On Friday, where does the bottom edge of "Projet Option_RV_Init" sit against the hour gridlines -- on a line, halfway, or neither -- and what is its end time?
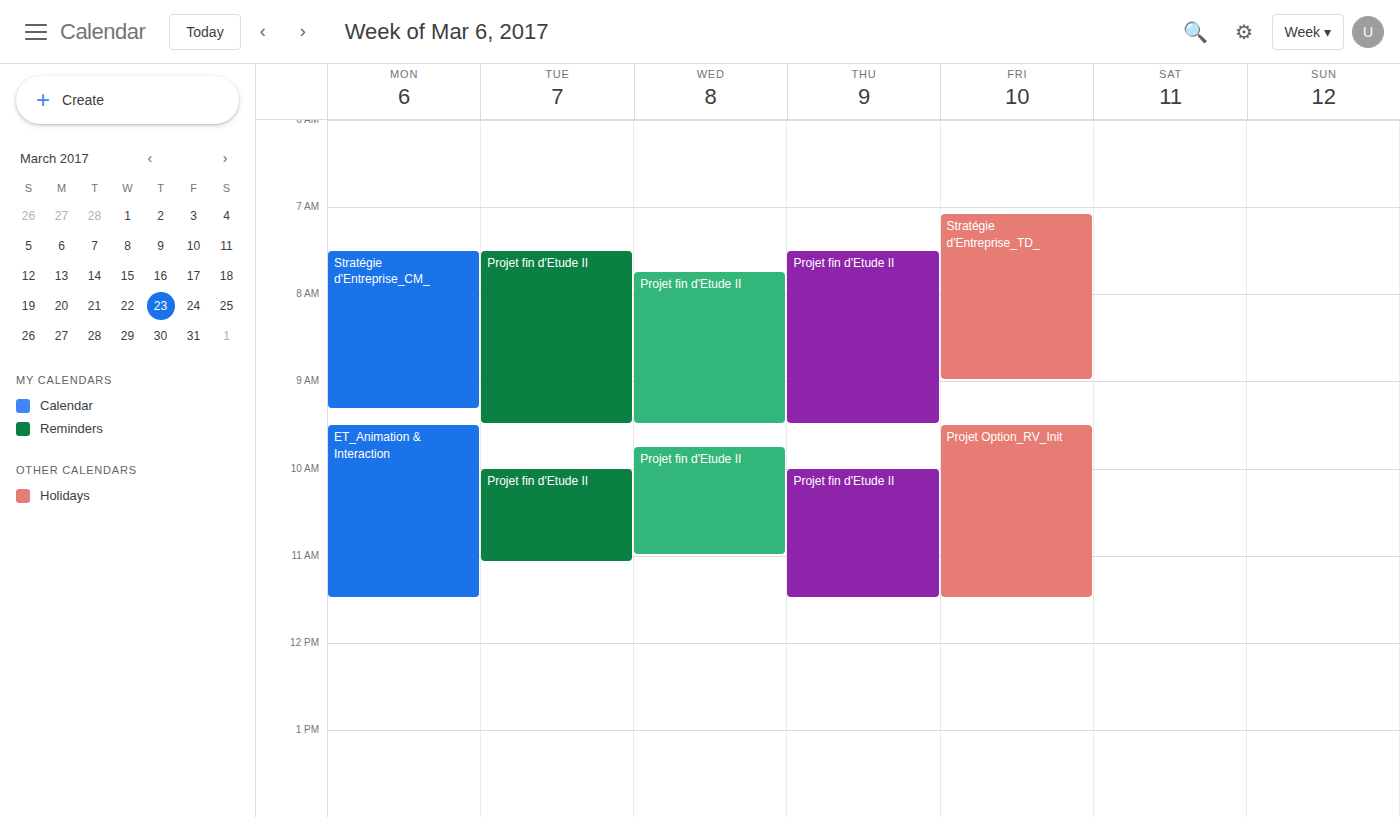
11:30 AM -- halfway between the 11 AM and 12 PM lines.